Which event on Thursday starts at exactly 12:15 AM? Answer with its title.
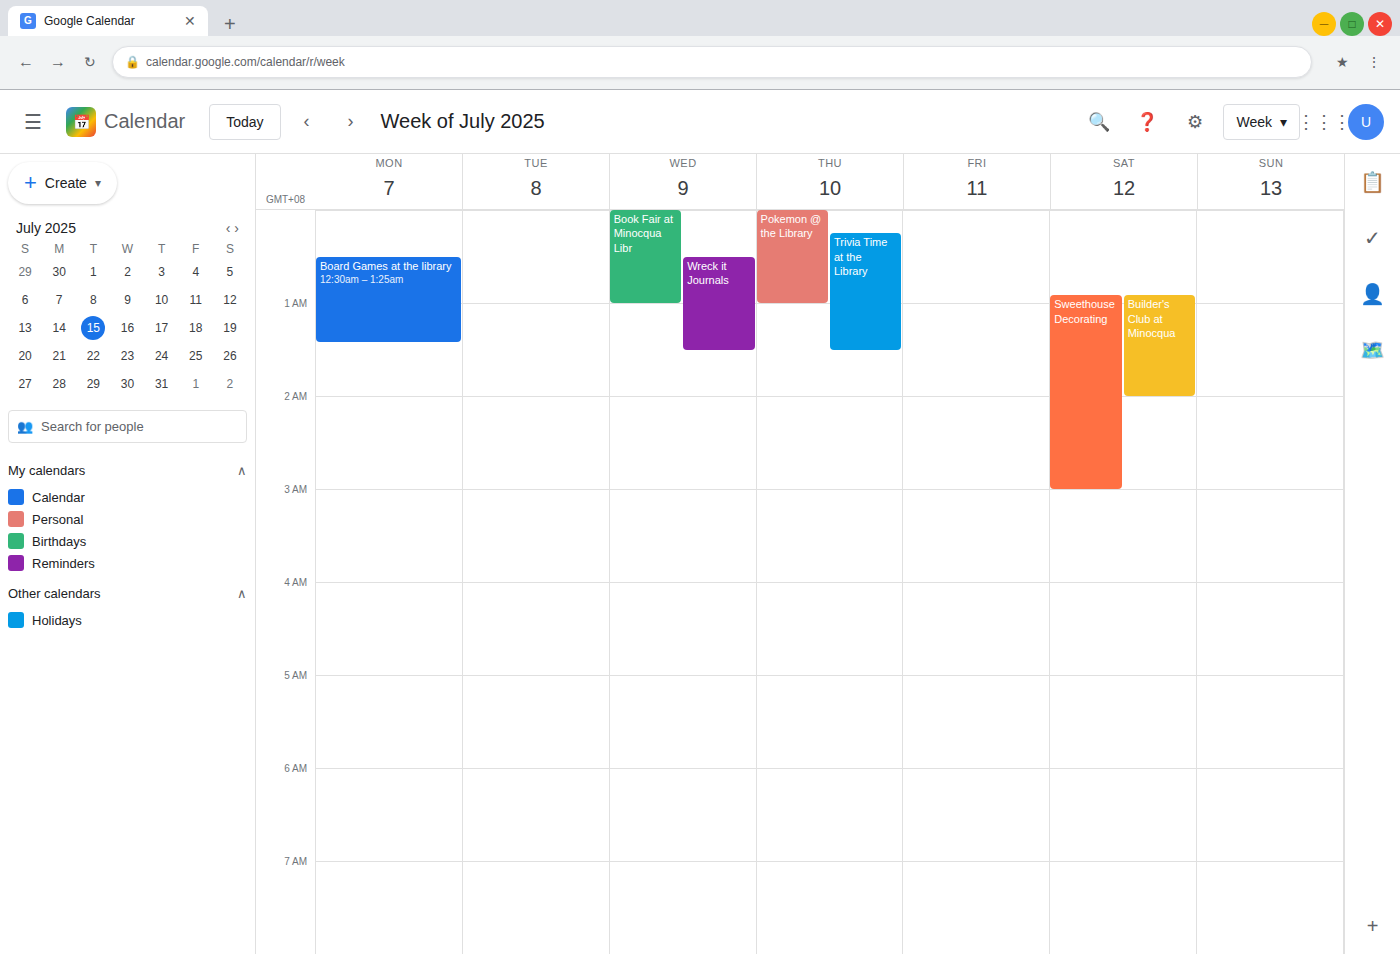
"Trivia Time at the Library"